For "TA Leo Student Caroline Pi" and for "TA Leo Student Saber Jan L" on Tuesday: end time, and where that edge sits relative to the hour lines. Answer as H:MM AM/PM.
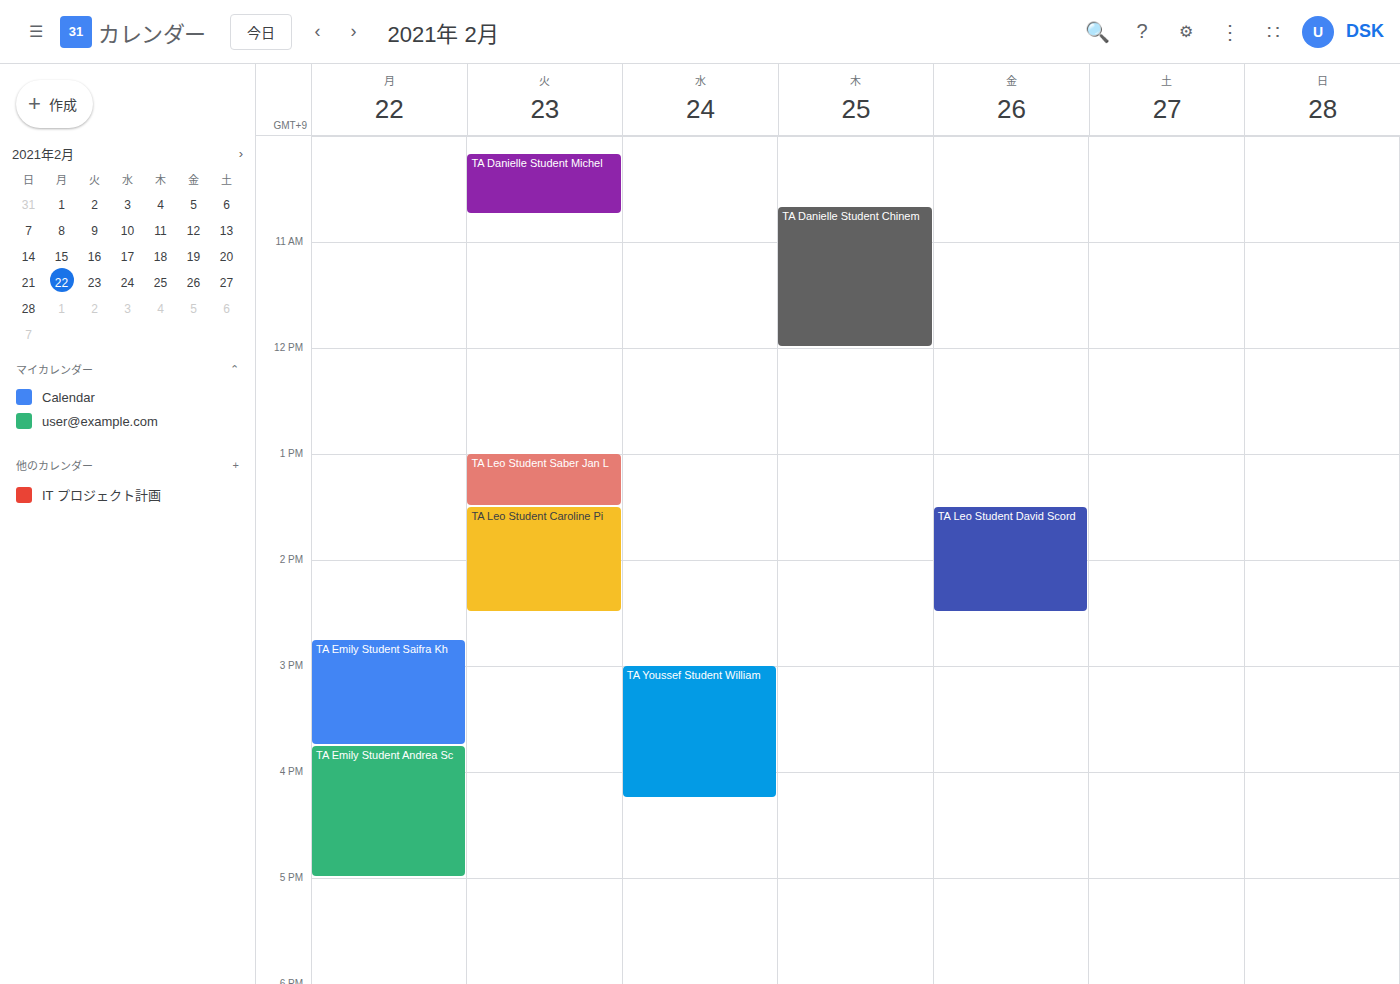
"TA Leo Student Caroline Pi": 2:30 PM, halfway between the 2 PM and 3 PM lines. "TA Leo Student Saber Jan L": 1:30 PM, halfway between the 1 PM and 2 PM lines.